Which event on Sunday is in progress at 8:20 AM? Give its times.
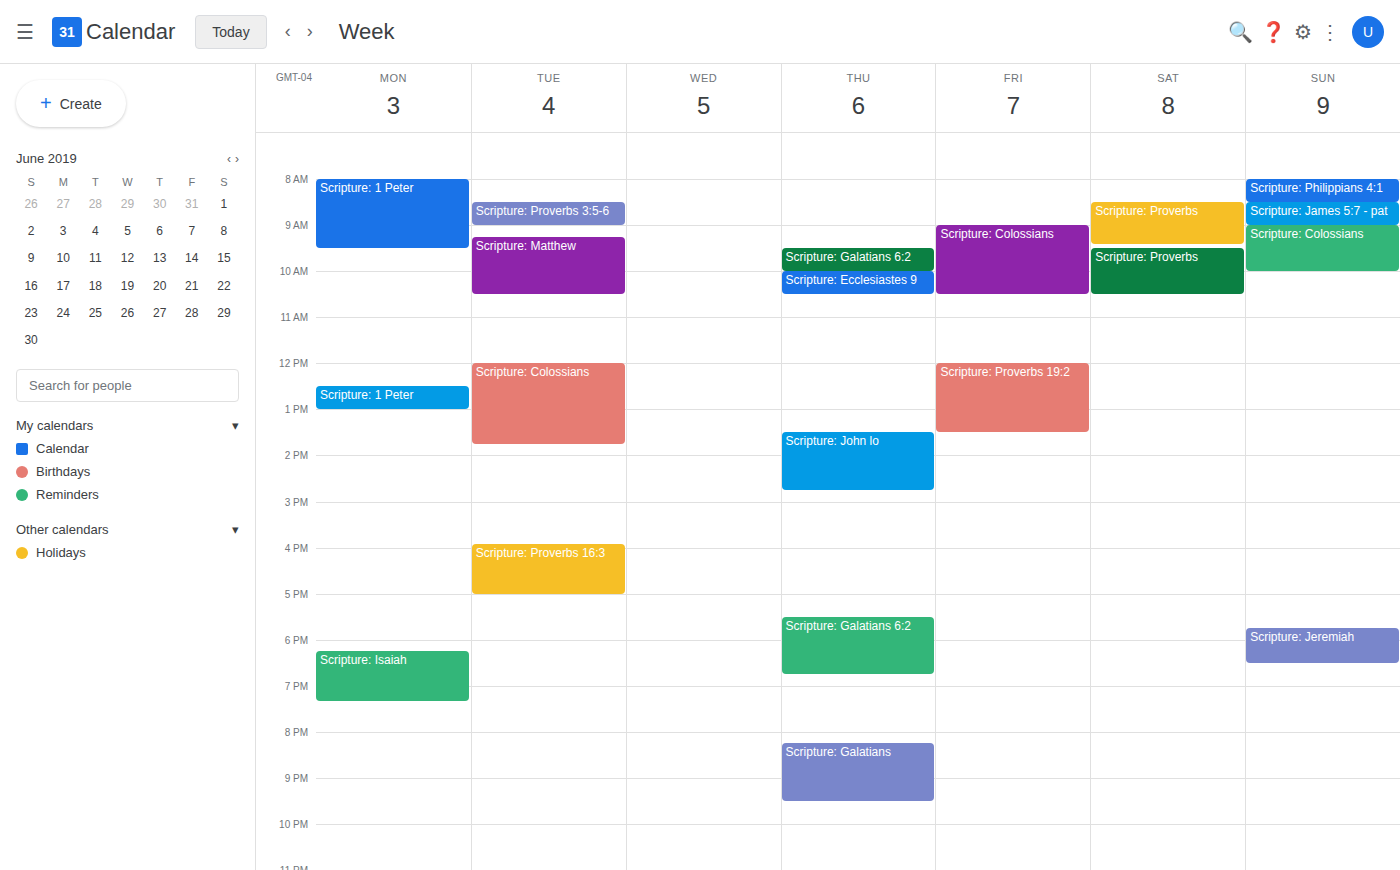
"Scripture: Philippians 4:1", 8:00 AM to 8:30 AM